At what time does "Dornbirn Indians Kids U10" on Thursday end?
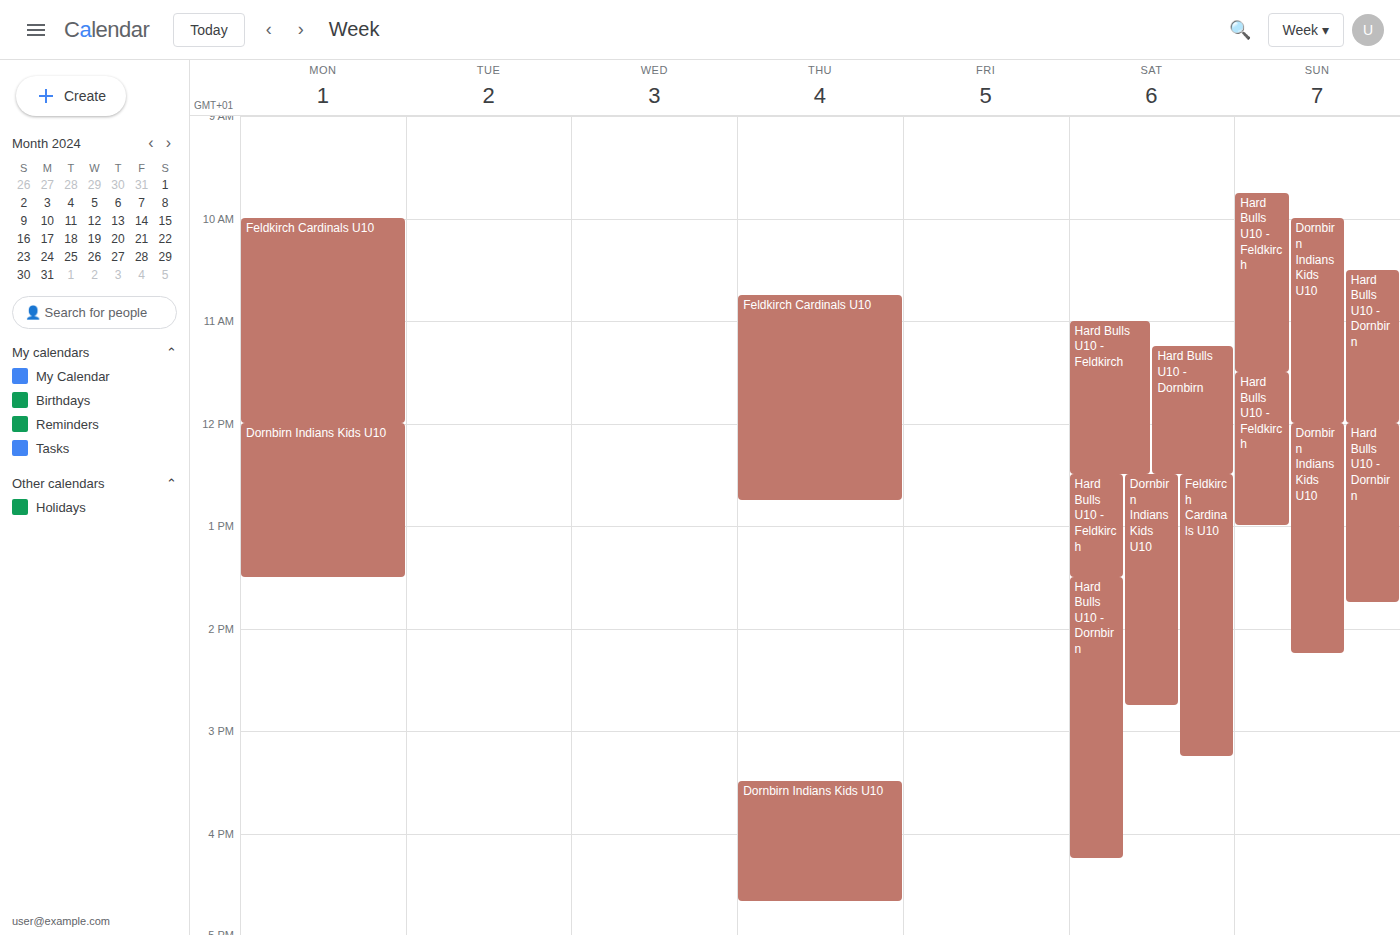
4:40 PM